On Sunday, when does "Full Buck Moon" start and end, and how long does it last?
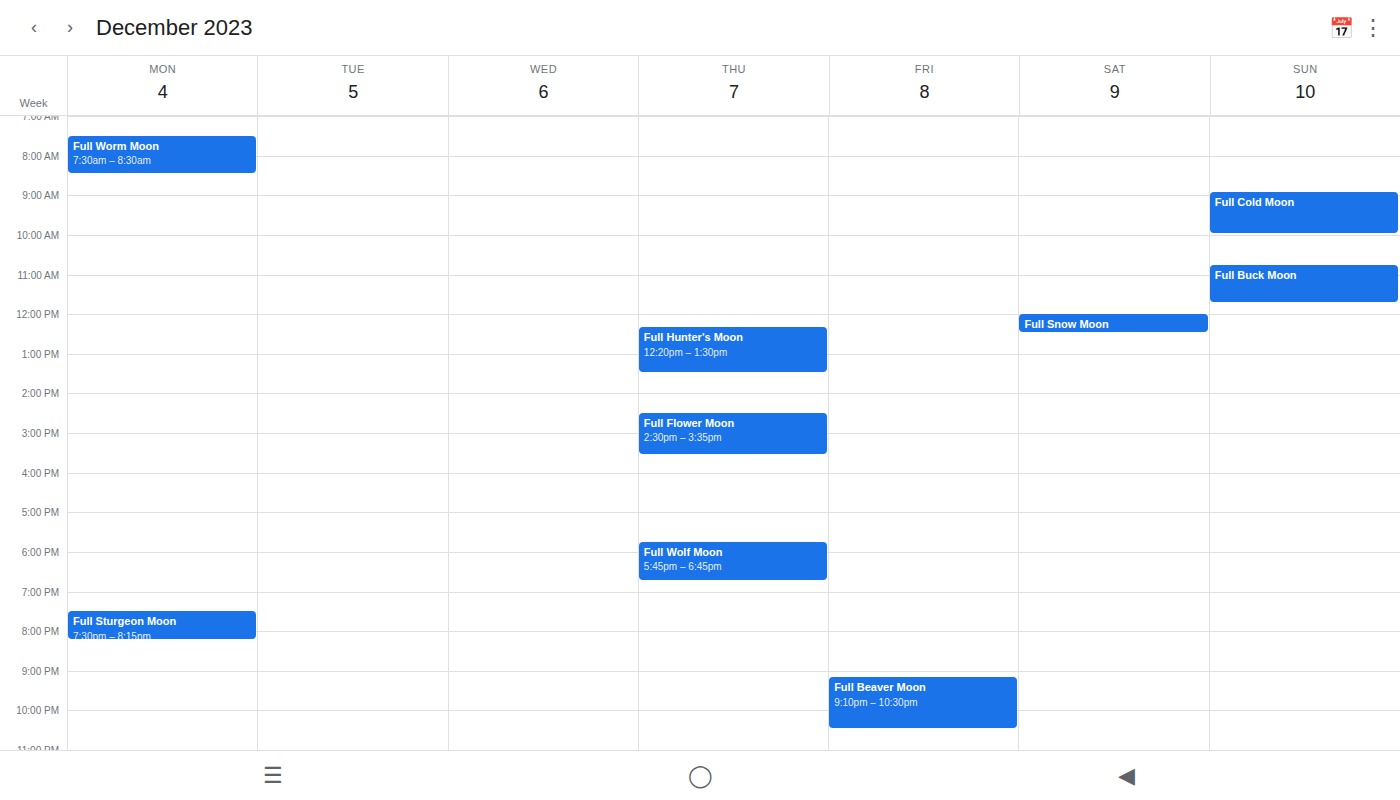
10:45 AM to 11:45 AM, 1 hour